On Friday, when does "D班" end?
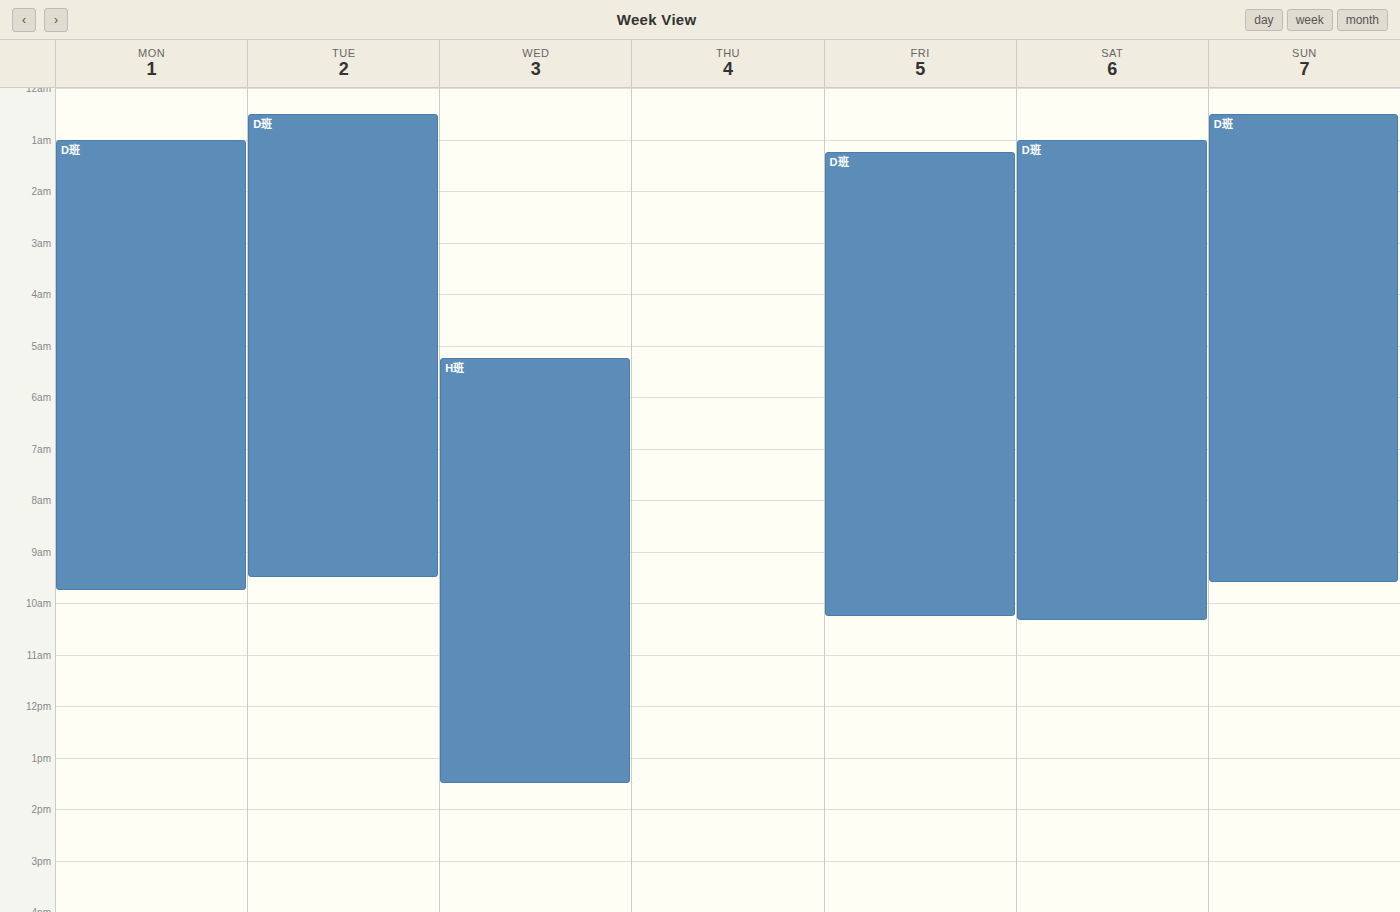
10:15 AM